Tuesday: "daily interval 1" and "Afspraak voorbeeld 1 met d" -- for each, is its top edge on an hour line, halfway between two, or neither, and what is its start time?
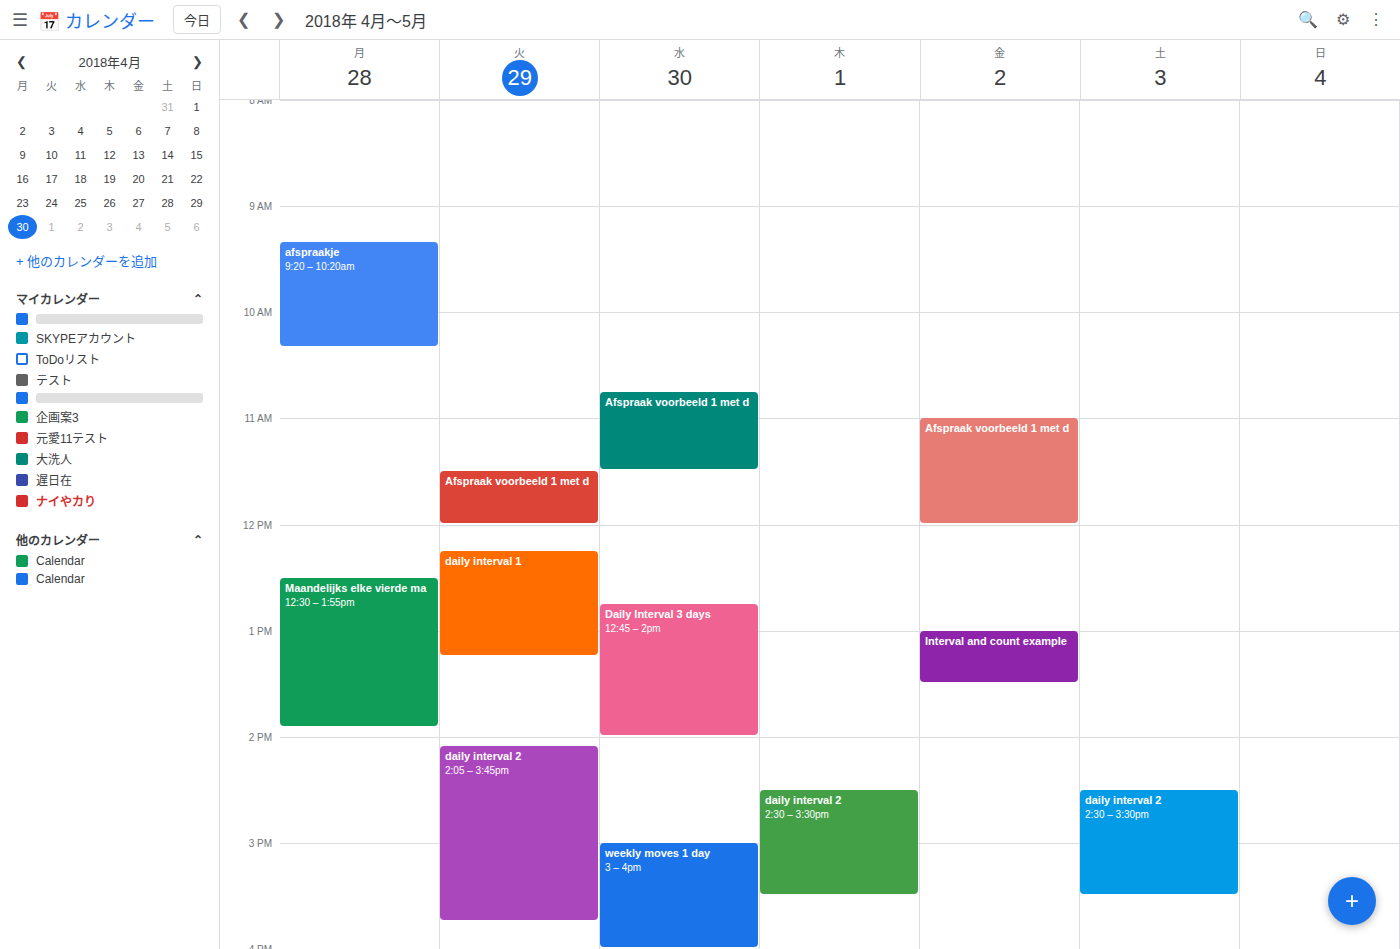
"daily interval 1": 12:15 PM, neither: a quarter of the way from the 12 PM line to the 1 PM line. "Afspraak voorbeeld 1 met d": 11:30 AM, halfway between the 11 AM and 12 PM lines.